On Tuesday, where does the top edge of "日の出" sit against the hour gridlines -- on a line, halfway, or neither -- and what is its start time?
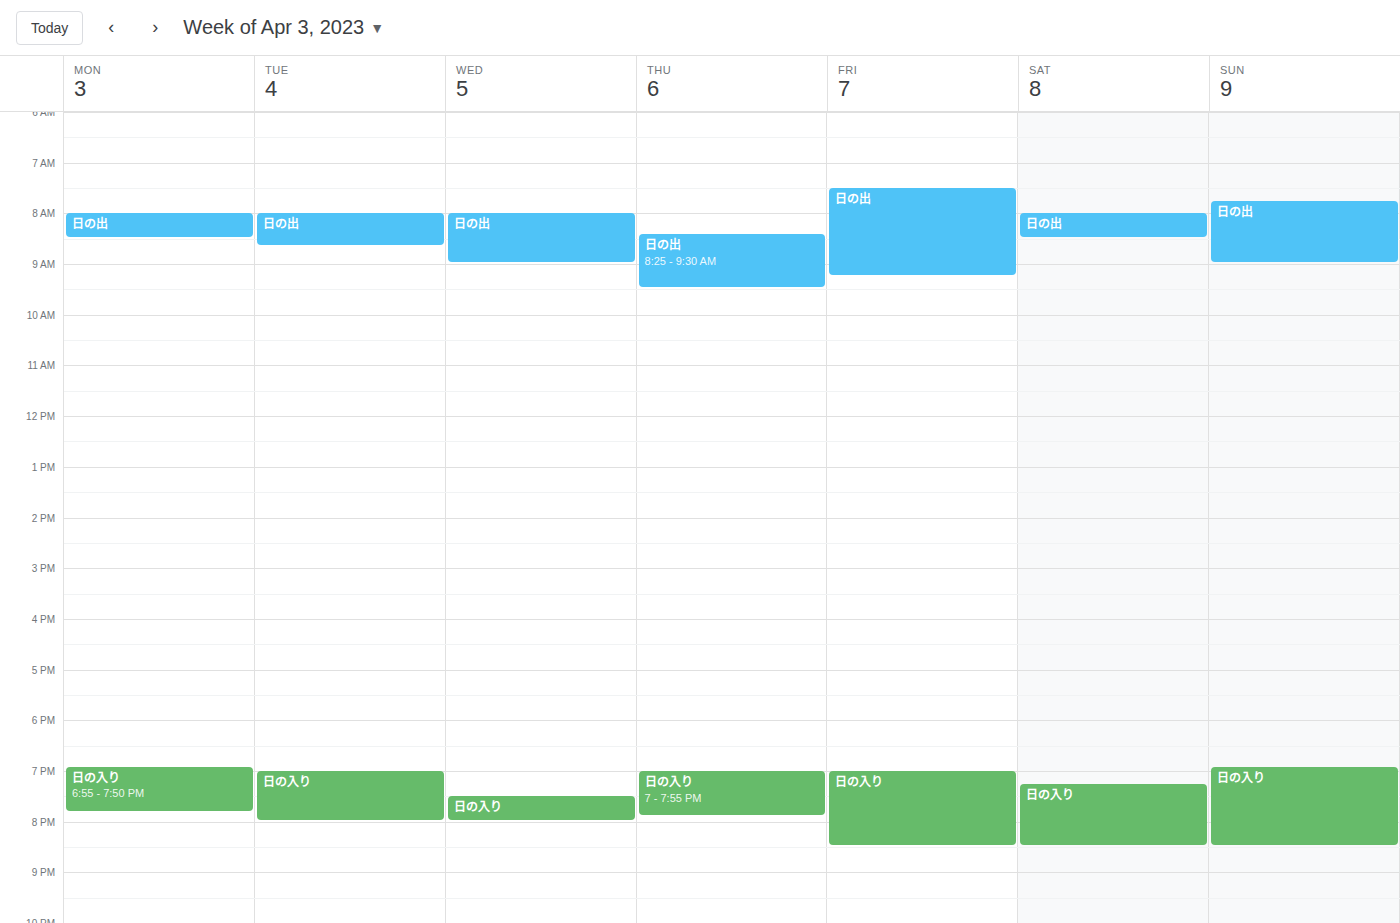
8:00 AM -- exactly on the 8 AM line.